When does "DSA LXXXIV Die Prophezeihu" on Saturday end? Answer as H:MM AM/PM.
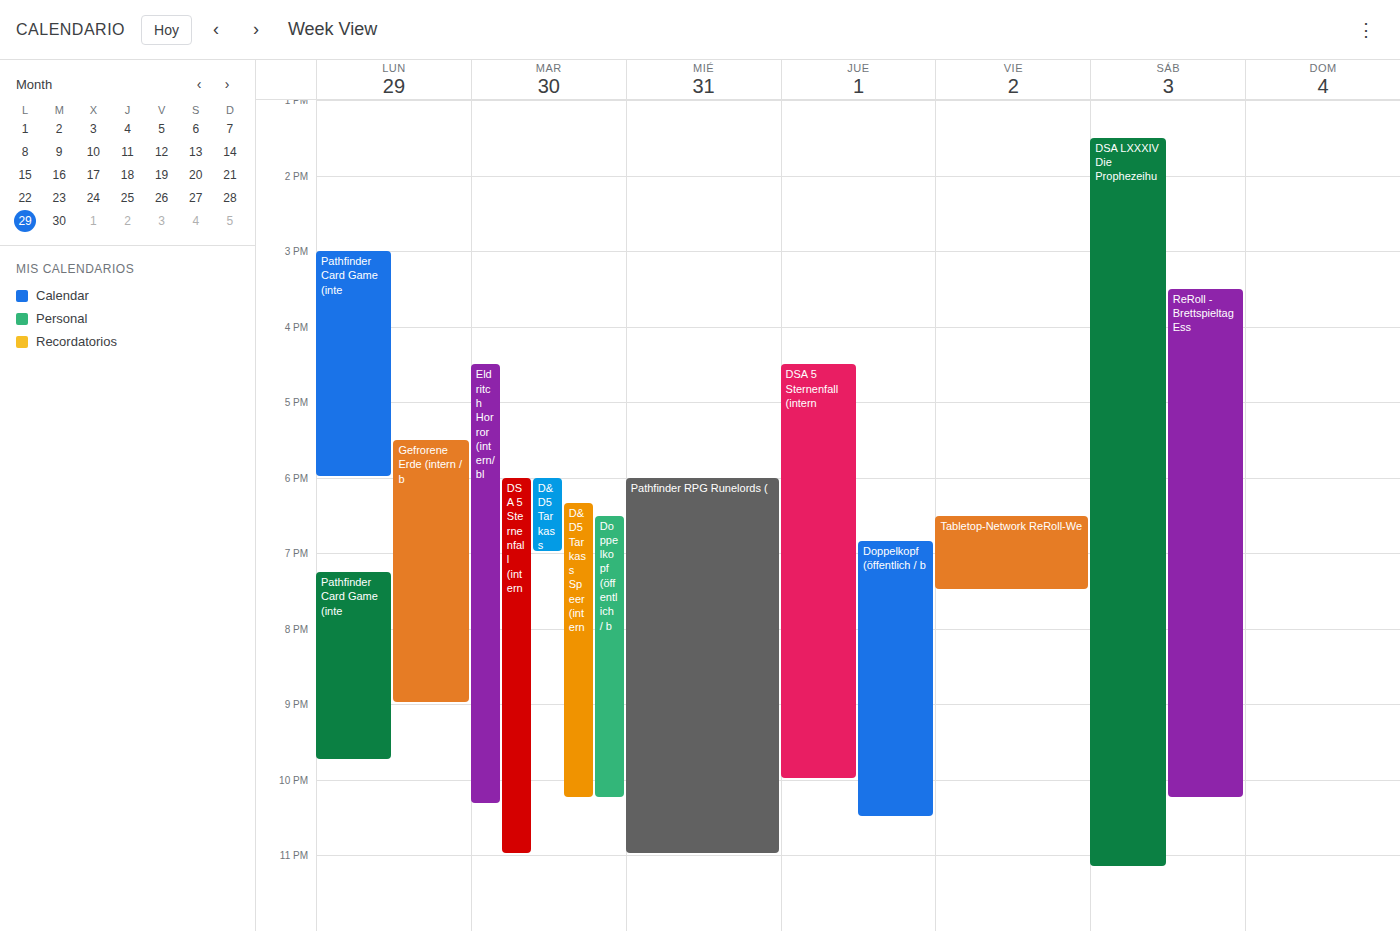
11:10 PM